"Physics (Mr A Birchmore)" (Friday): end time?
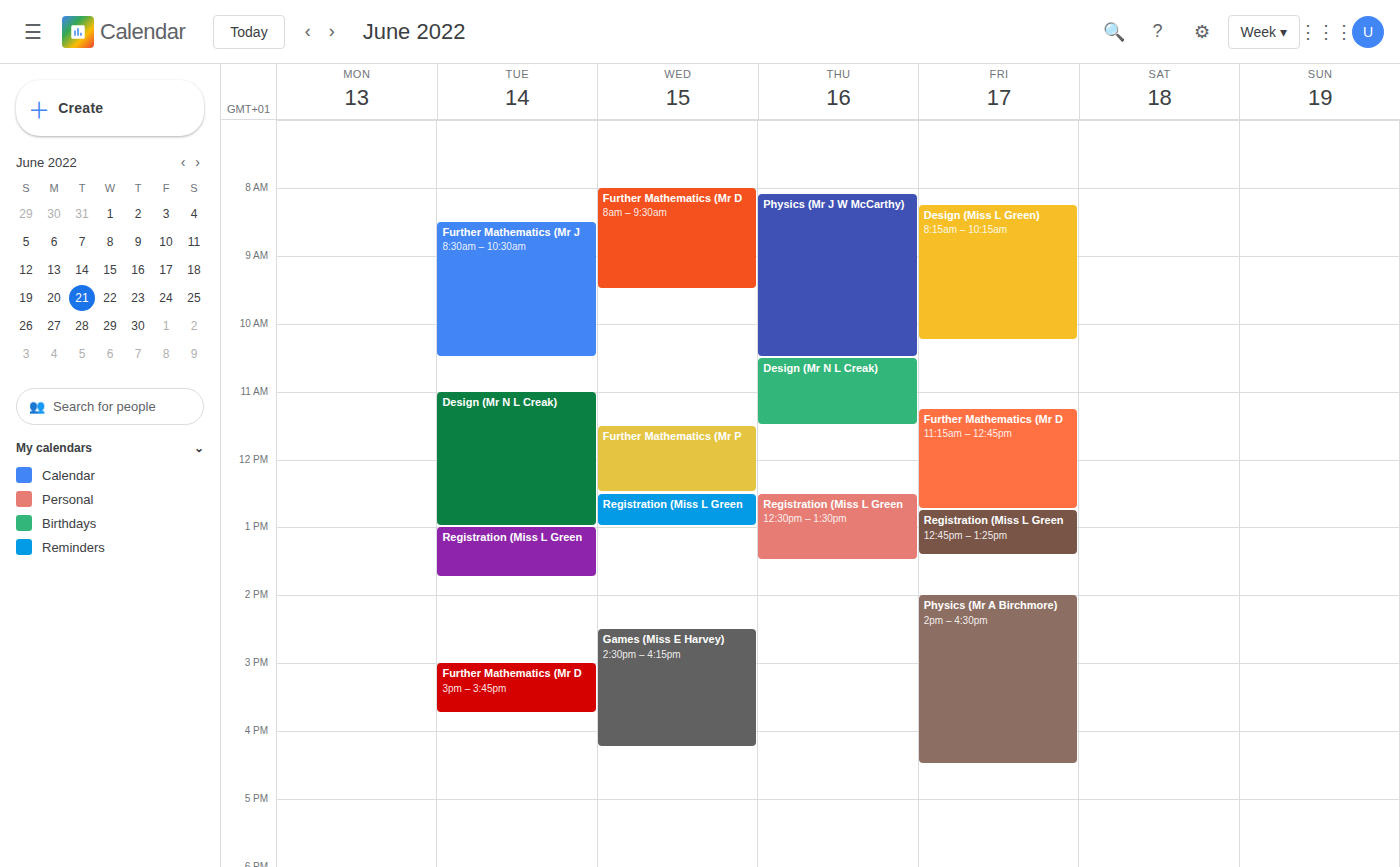
4:30 PM